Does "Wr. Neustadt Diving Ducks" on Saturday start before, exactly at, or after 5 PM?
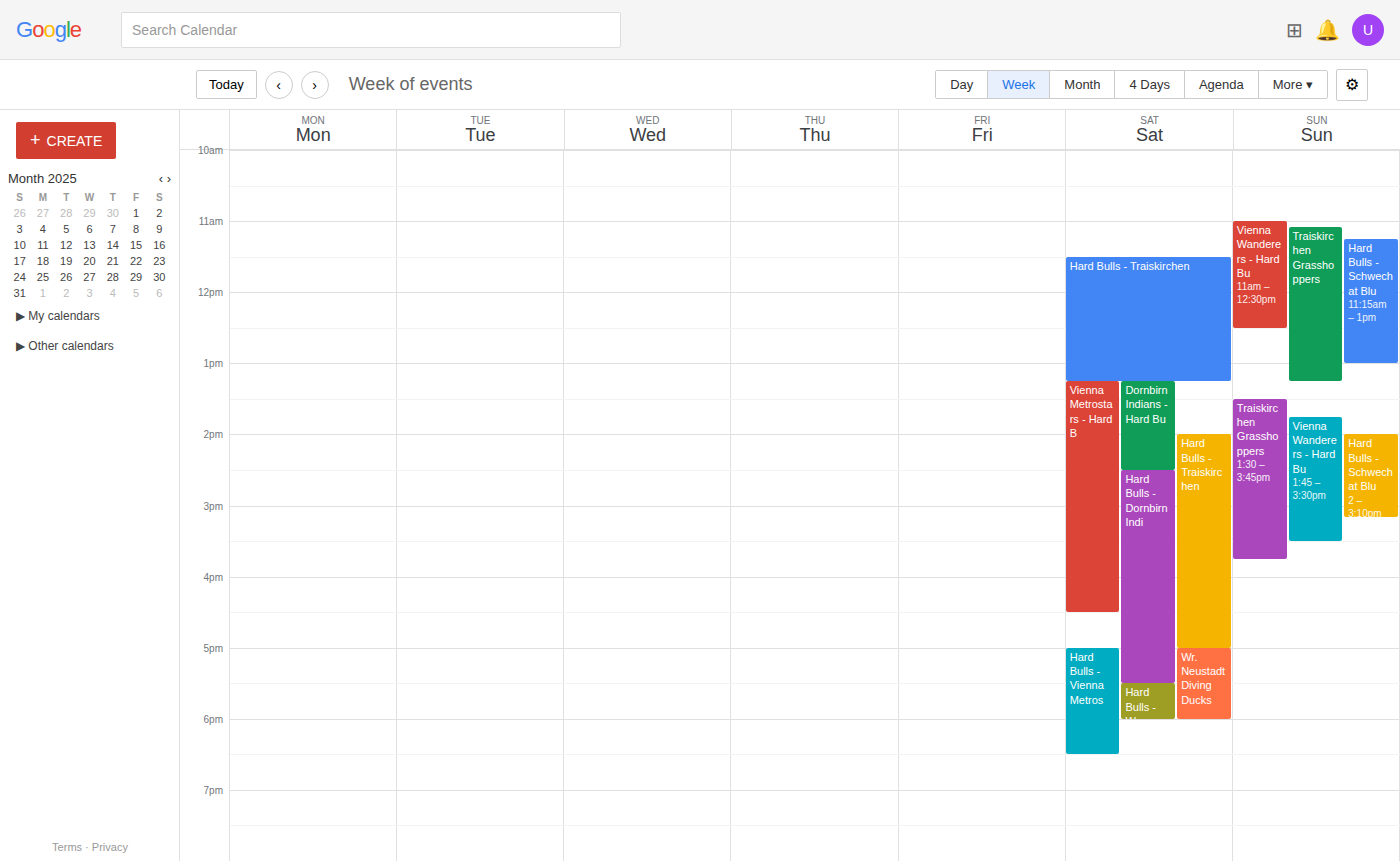
5:00 PM -- exactly at 5 PM, on the 5 PM line.